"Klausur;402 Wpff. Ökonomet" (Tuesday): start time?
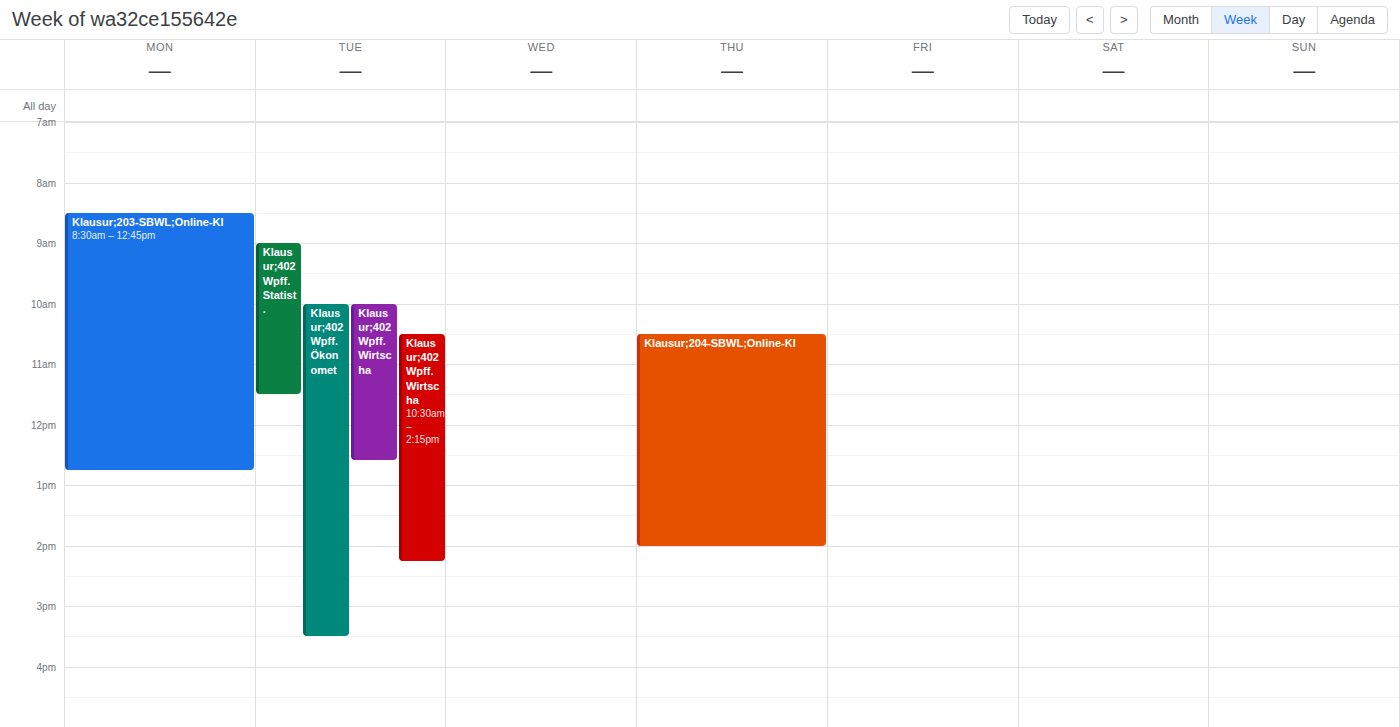
10:00 AM